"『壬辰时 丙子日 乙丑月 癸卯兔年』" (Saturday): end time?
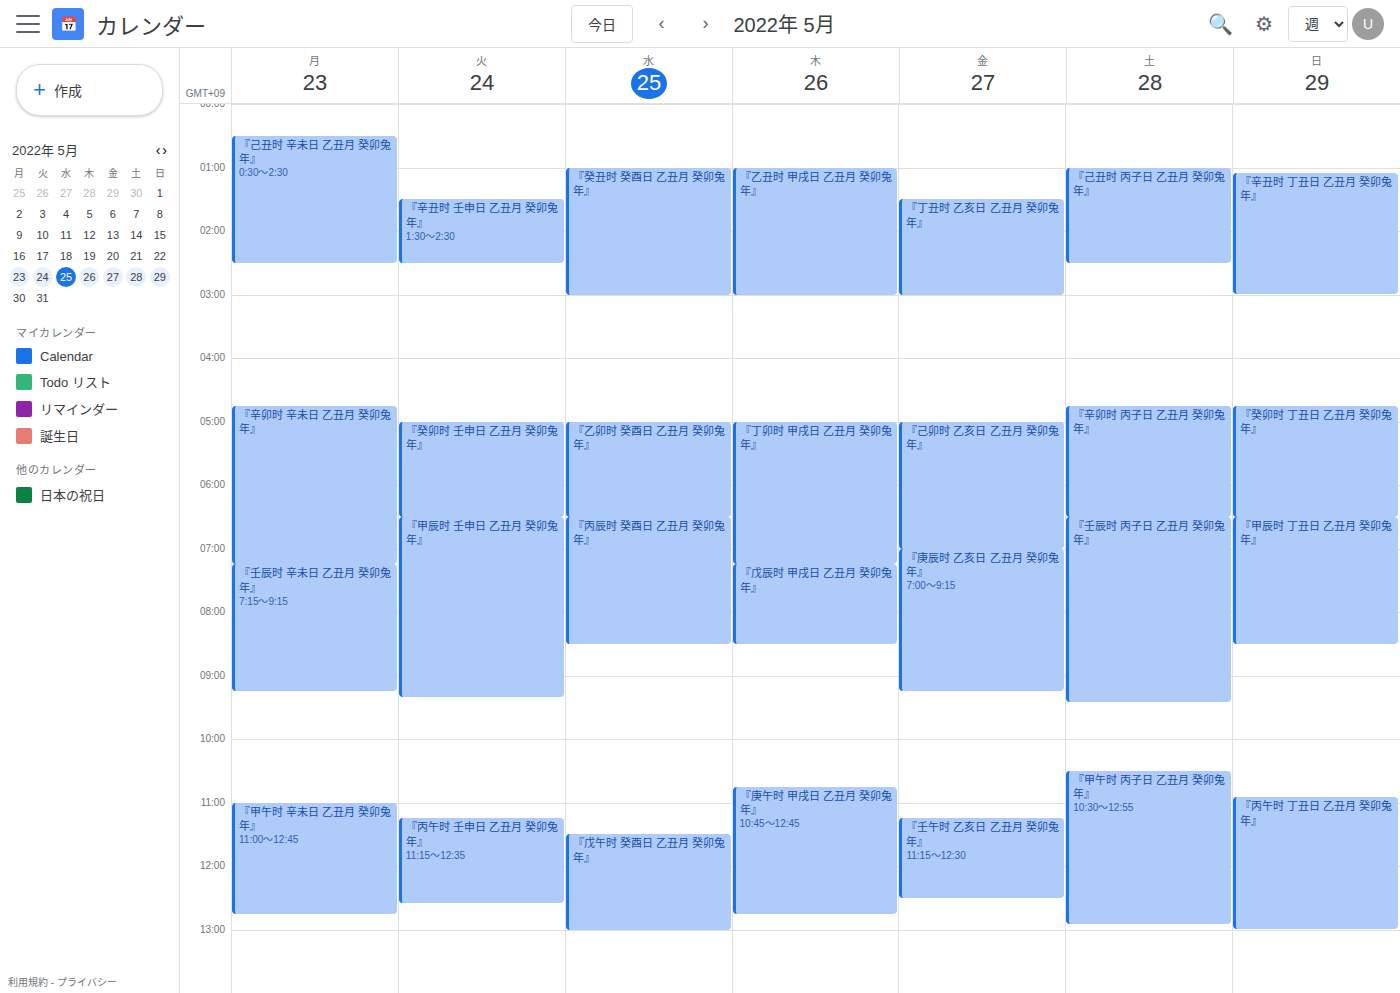
9:25 AM